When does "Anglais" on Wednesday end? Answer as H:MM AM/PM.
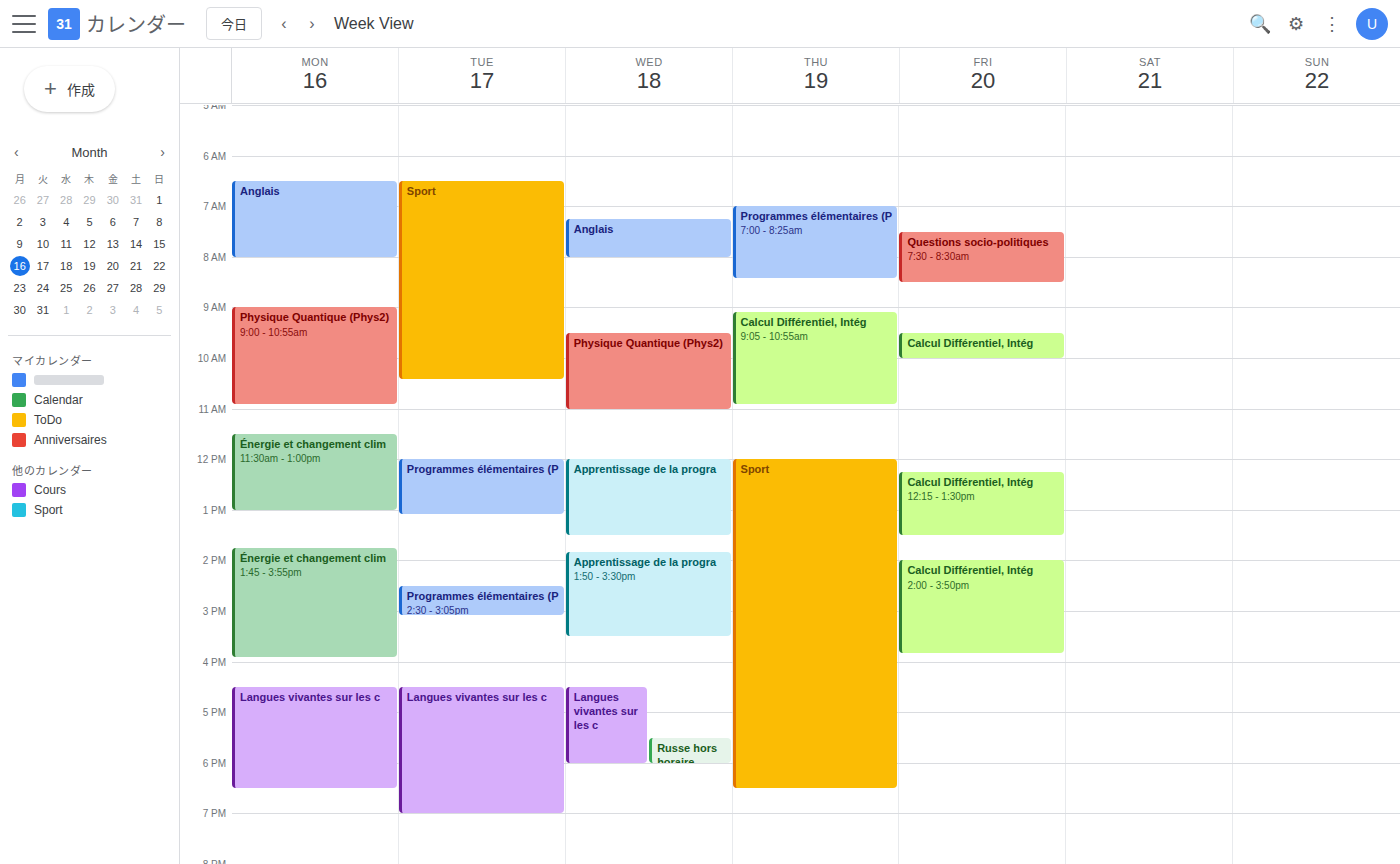
8:00 AM